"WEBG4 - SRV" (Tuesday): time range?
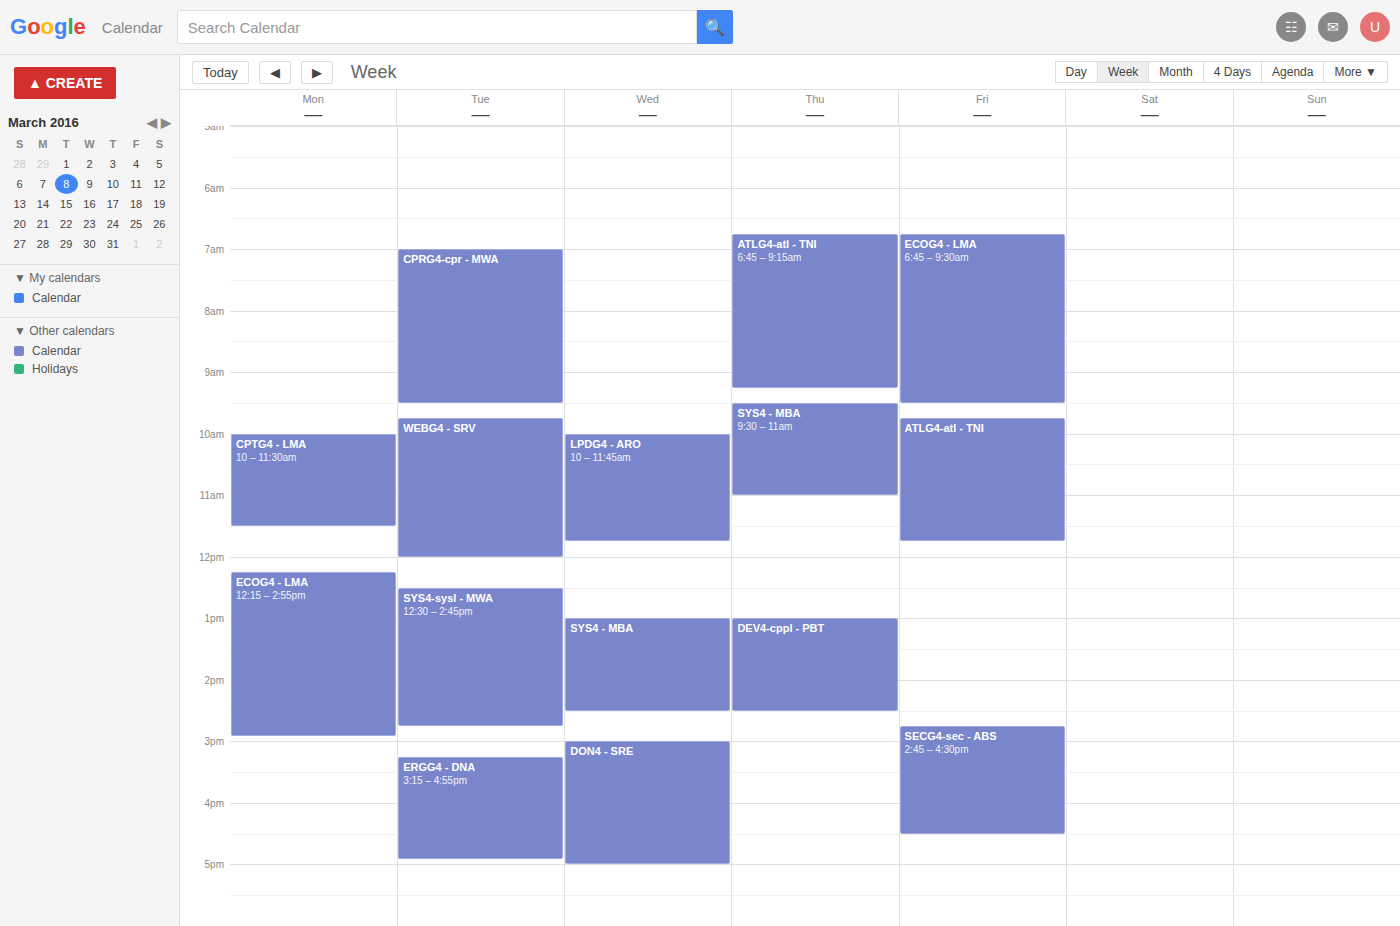
9:45 AM to 12:00 PM